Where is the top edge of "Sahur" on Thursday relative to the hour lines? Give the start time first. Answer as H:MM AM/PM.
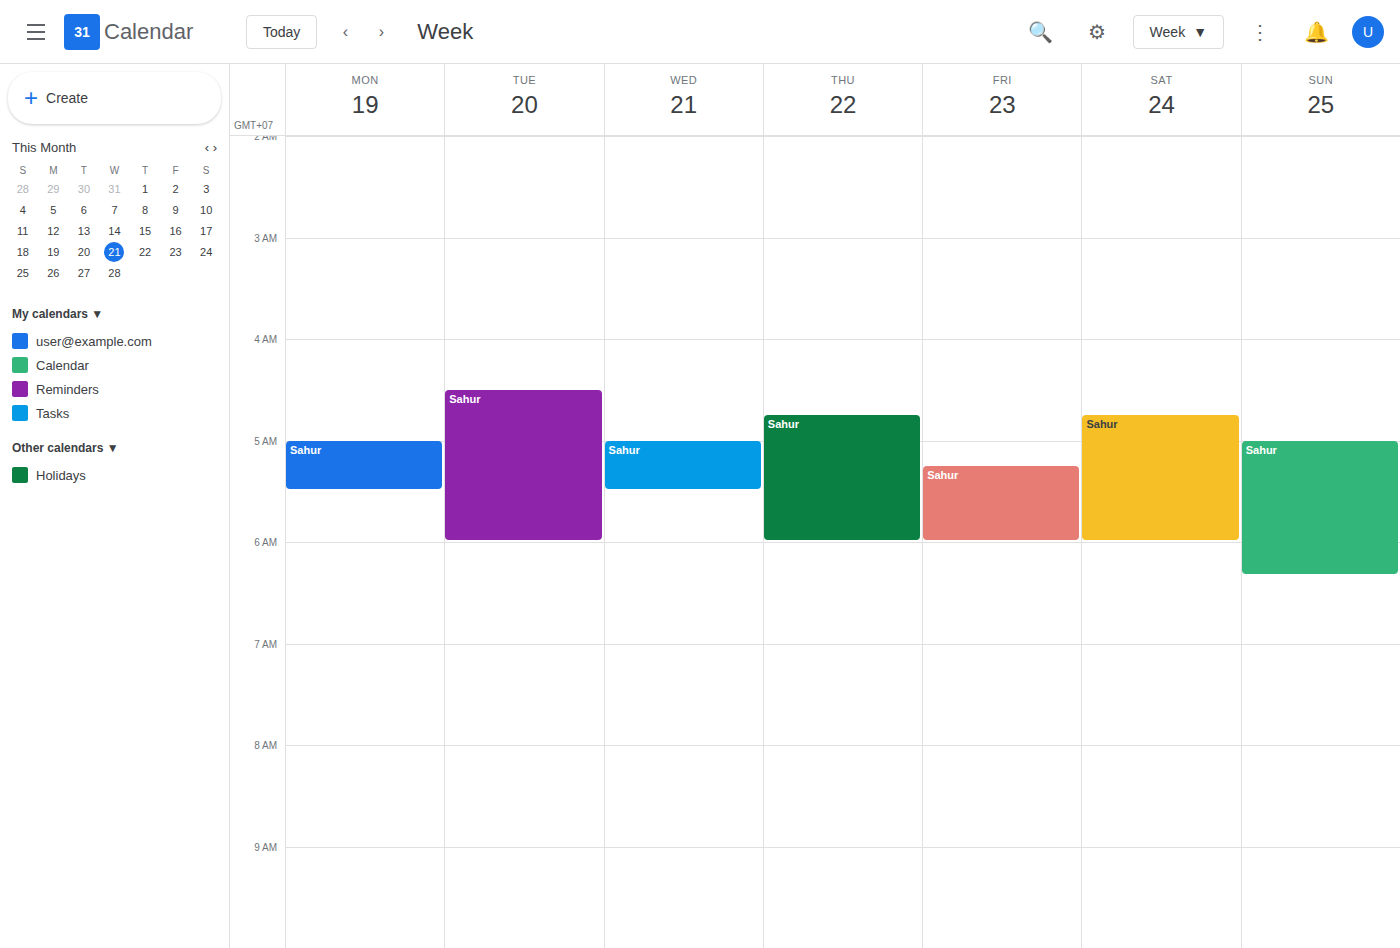
4:45 AM -- neither: three quarters of the way from the 4 AM line to the 5 AM line.